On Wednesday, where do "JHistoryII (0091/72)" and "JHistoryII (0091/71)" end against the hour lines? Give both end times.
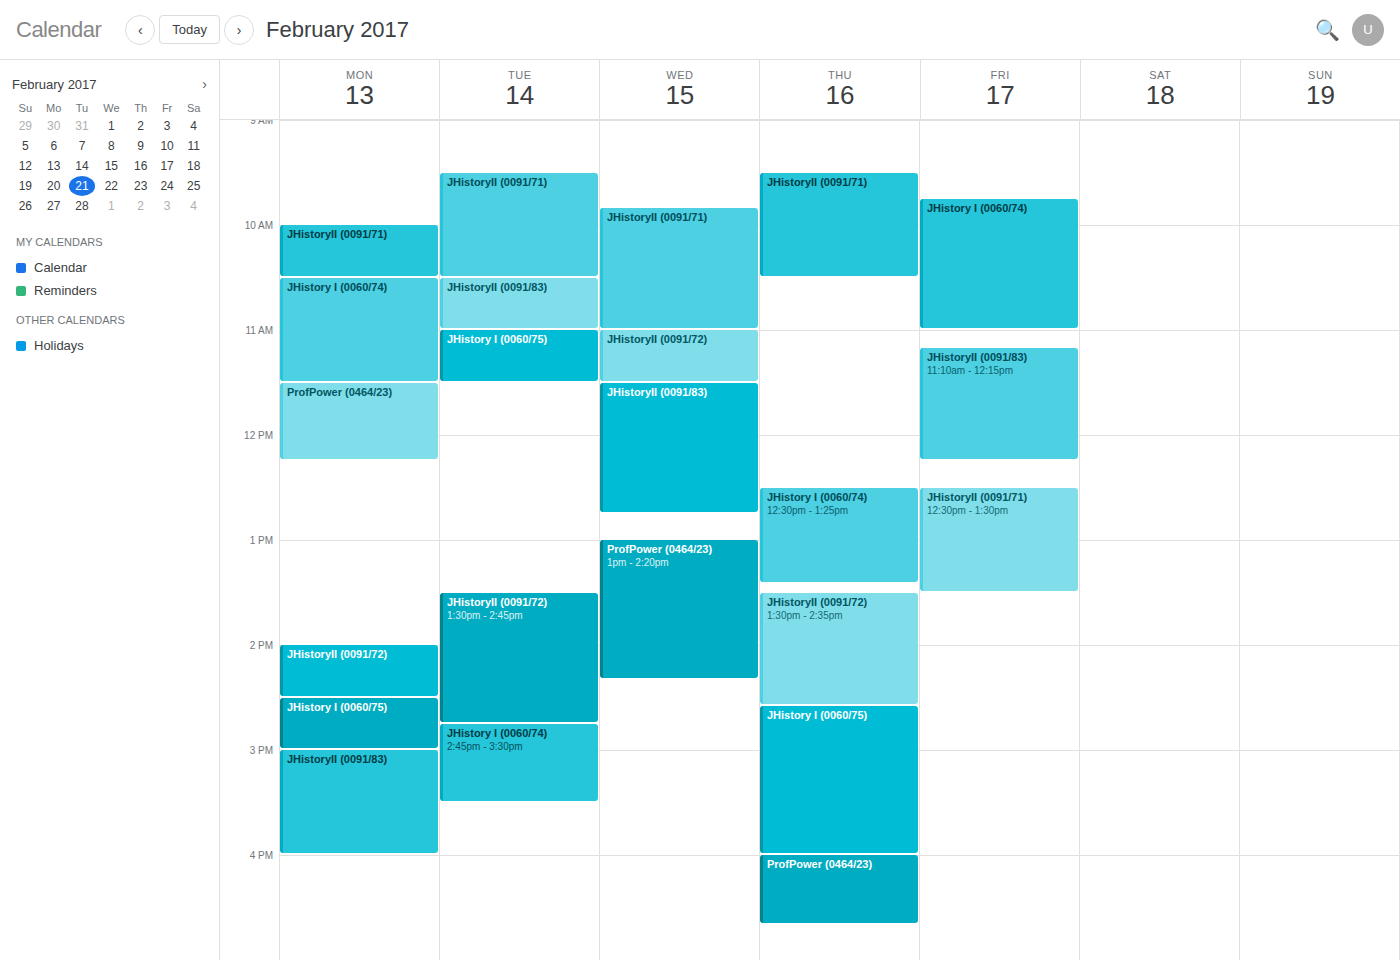
"JHistoryII (0091/72)": 11:30 AM, halfway between the 11 AM and 12 PM lines. "JHistoryII (0091/71)": 11:00 AM, exactly on the 11 AM line.